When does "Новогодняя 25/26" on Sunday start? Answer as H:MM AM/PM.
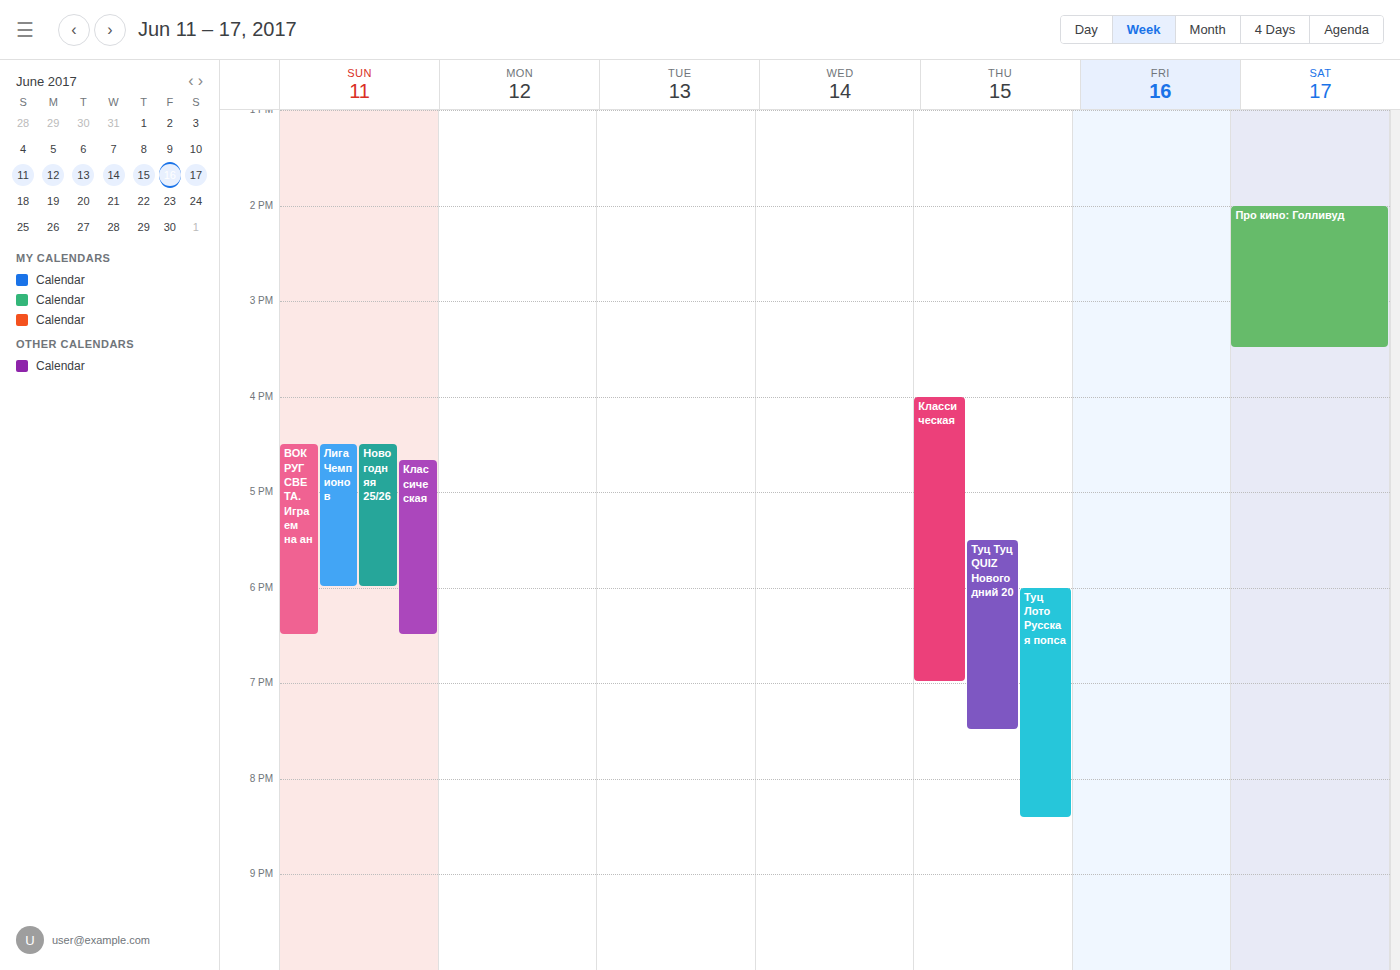
4:30 PM